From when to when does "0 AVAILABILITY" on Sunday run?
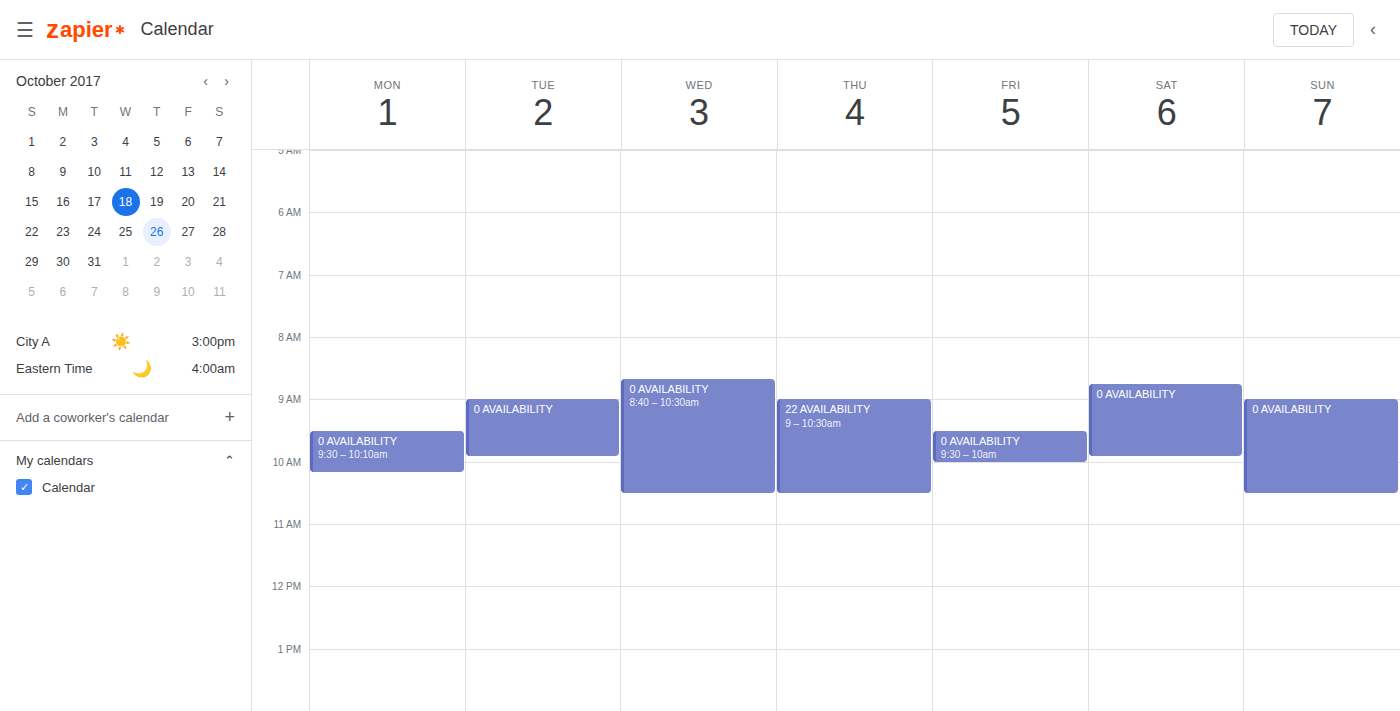
9:00 AM to 10:30 AM